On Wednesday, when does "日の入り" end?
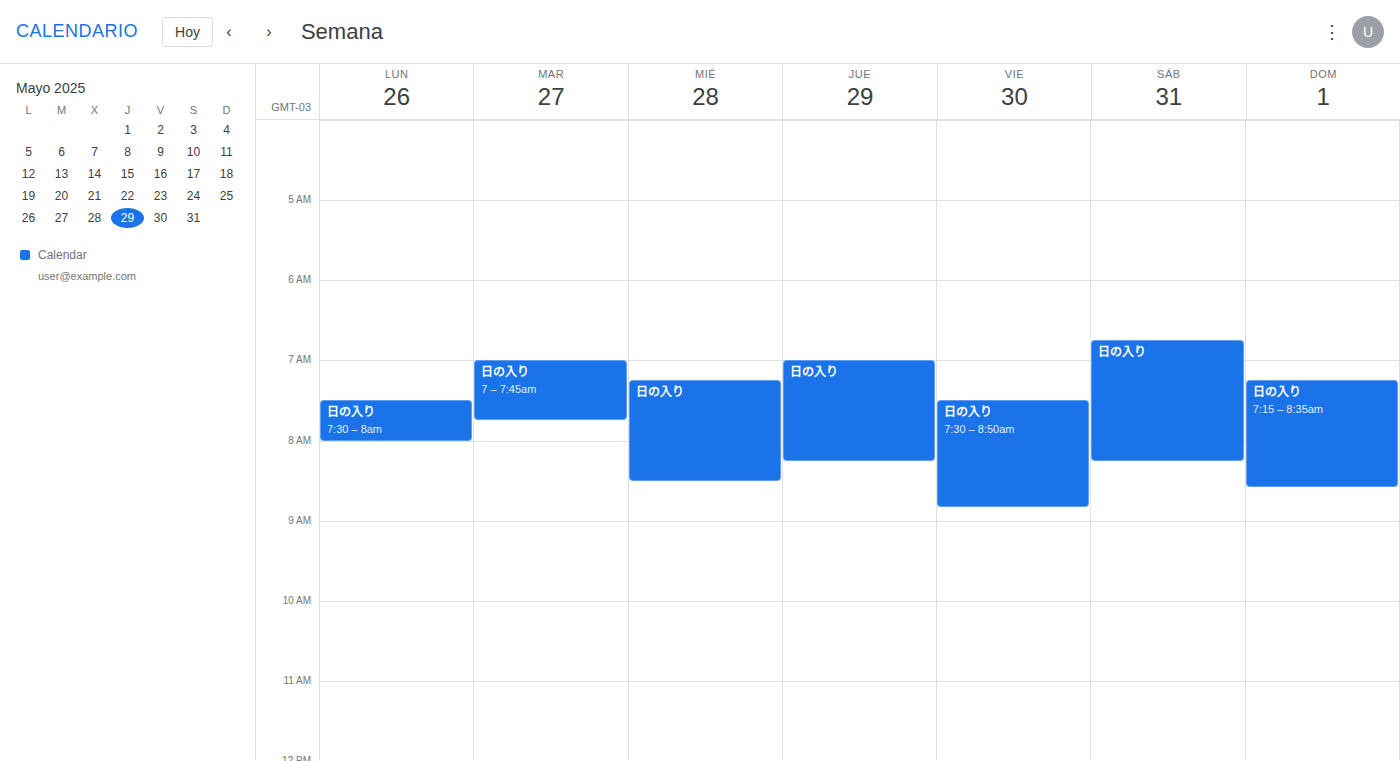
08:30